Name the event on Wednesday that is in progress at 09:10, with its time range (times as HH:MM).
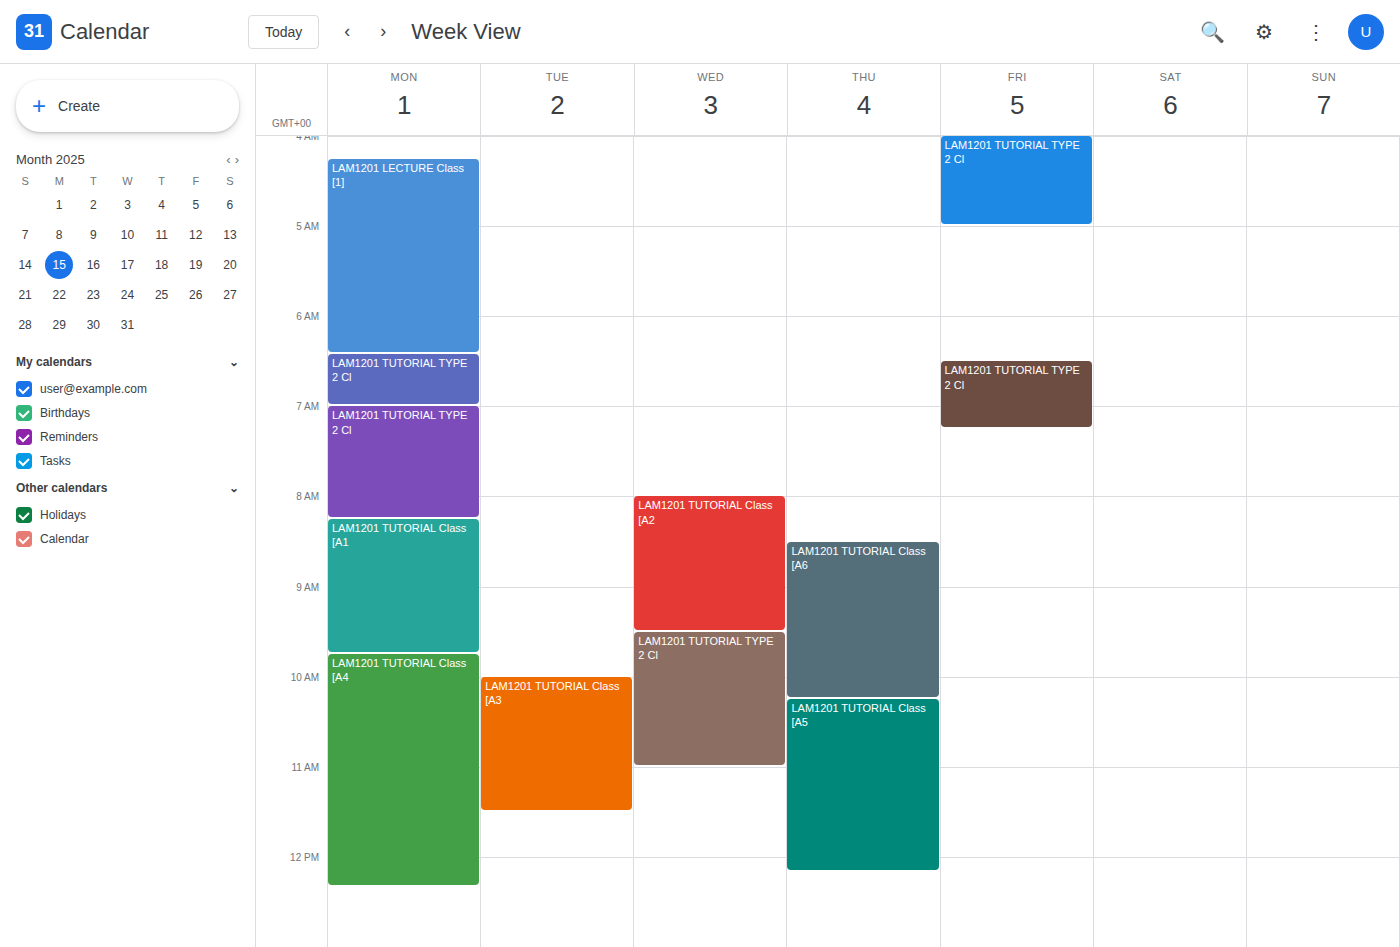
"LAM1201 TUTORIAL Class [A2", 08:00 to 09:30